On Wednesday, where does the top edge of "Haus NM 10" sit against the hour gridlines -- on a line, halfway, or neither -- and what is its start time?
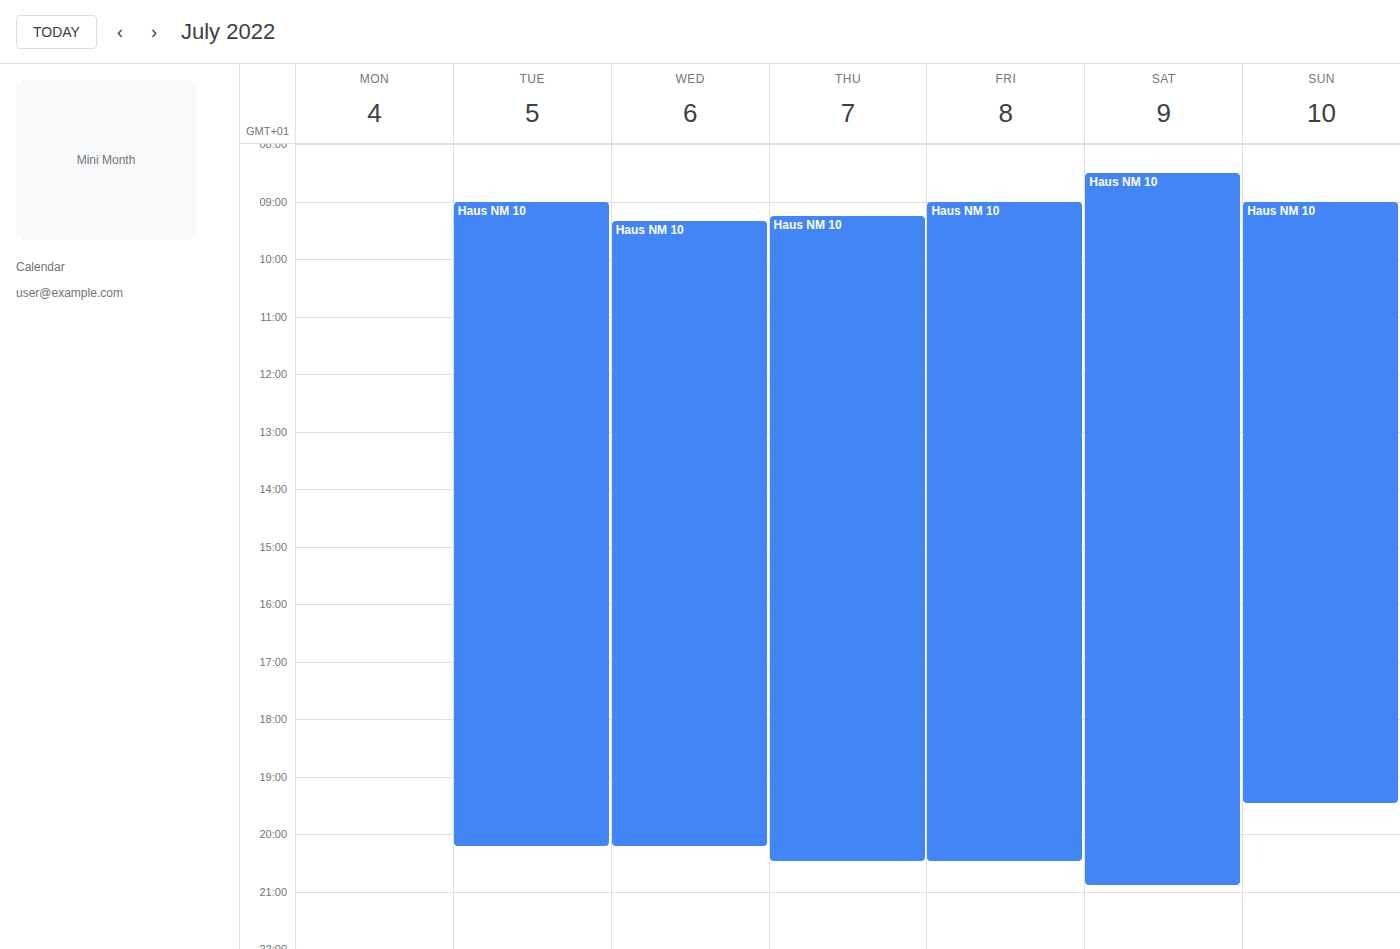
09:20 -- neither: 20 minutes below the 09:00 line and 40 minutes above the 10:00 line.